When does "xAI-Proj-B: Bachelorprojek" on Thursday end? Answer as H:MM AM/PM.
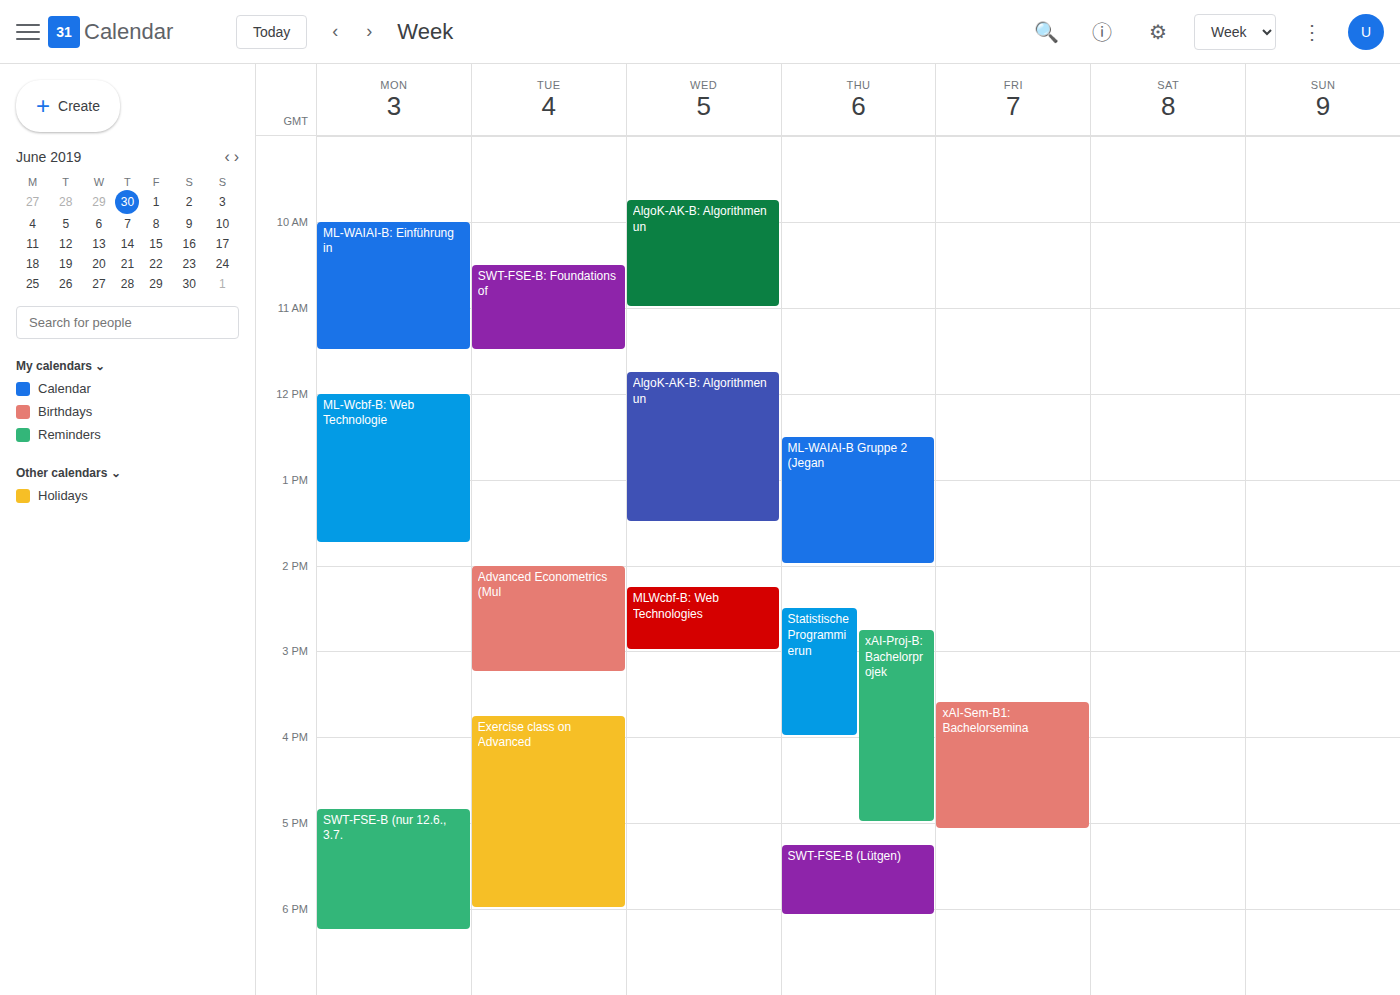
5:00 PM